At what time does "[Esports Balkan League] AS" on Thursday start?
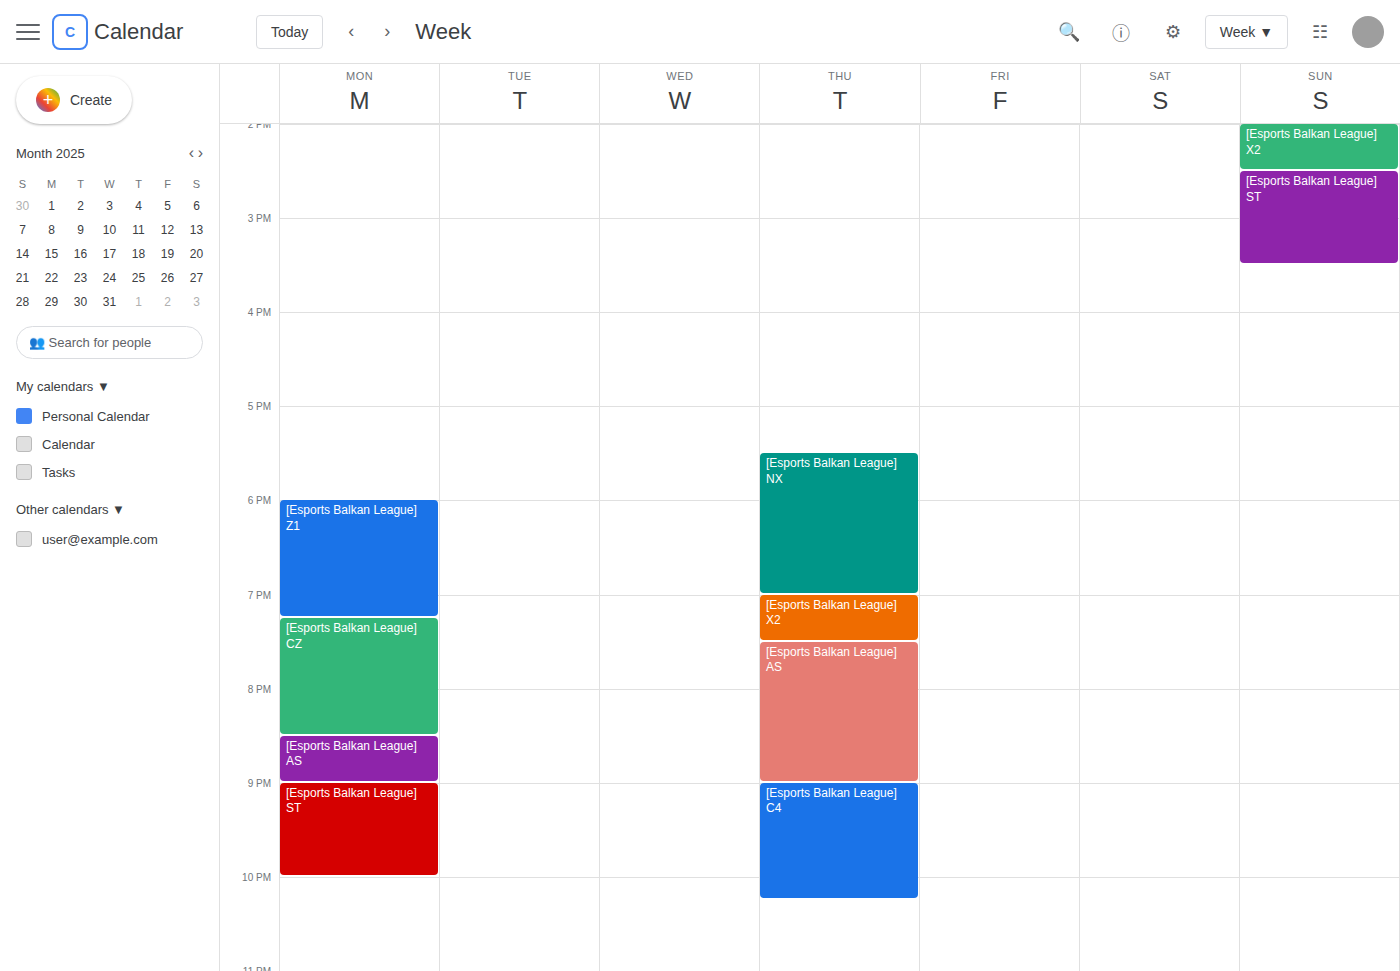
7:30 PM